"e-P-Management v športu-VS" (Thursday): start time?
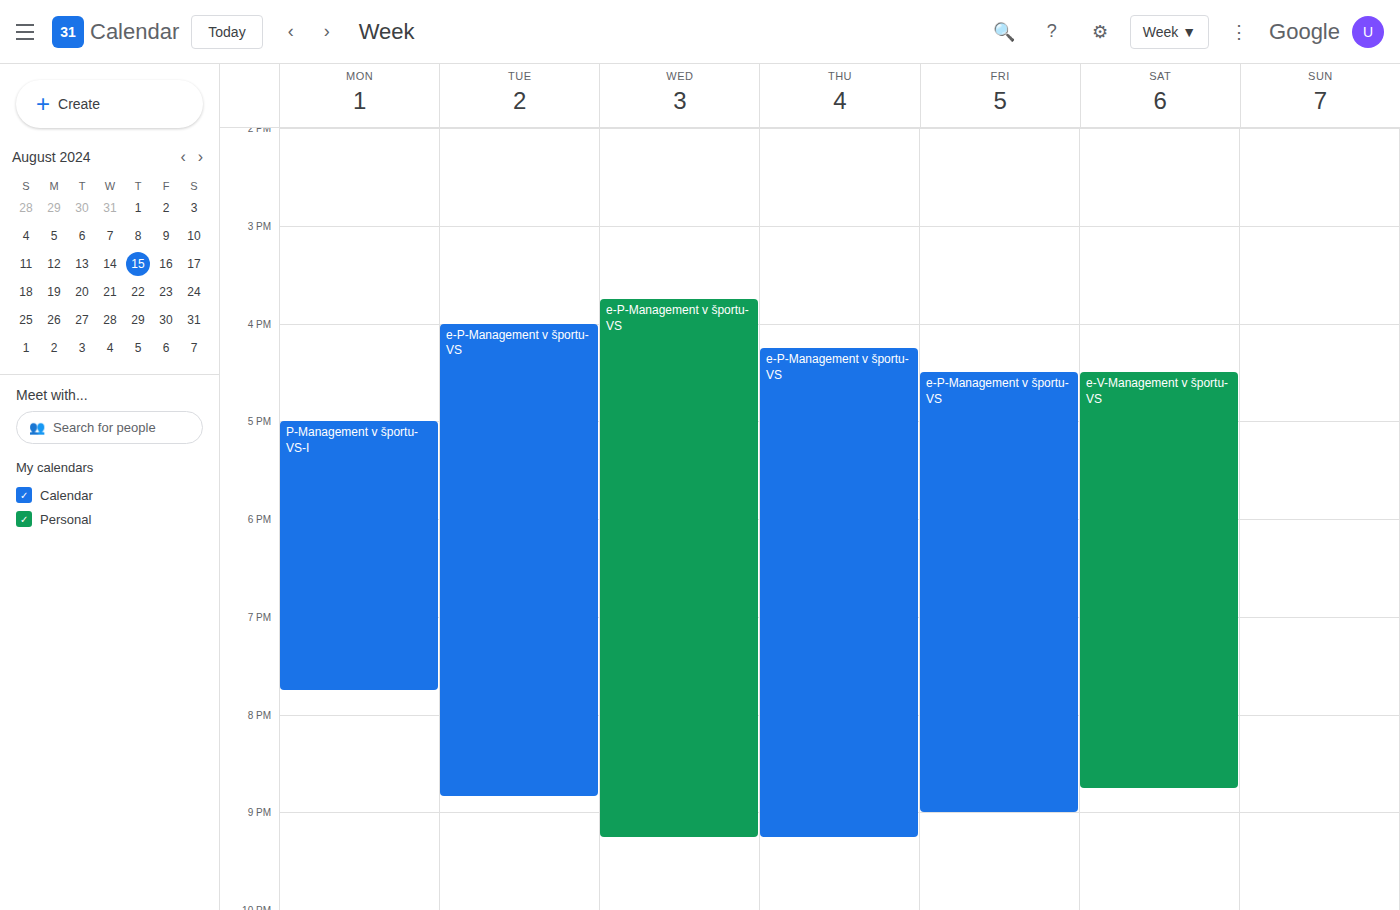
4:15 PM